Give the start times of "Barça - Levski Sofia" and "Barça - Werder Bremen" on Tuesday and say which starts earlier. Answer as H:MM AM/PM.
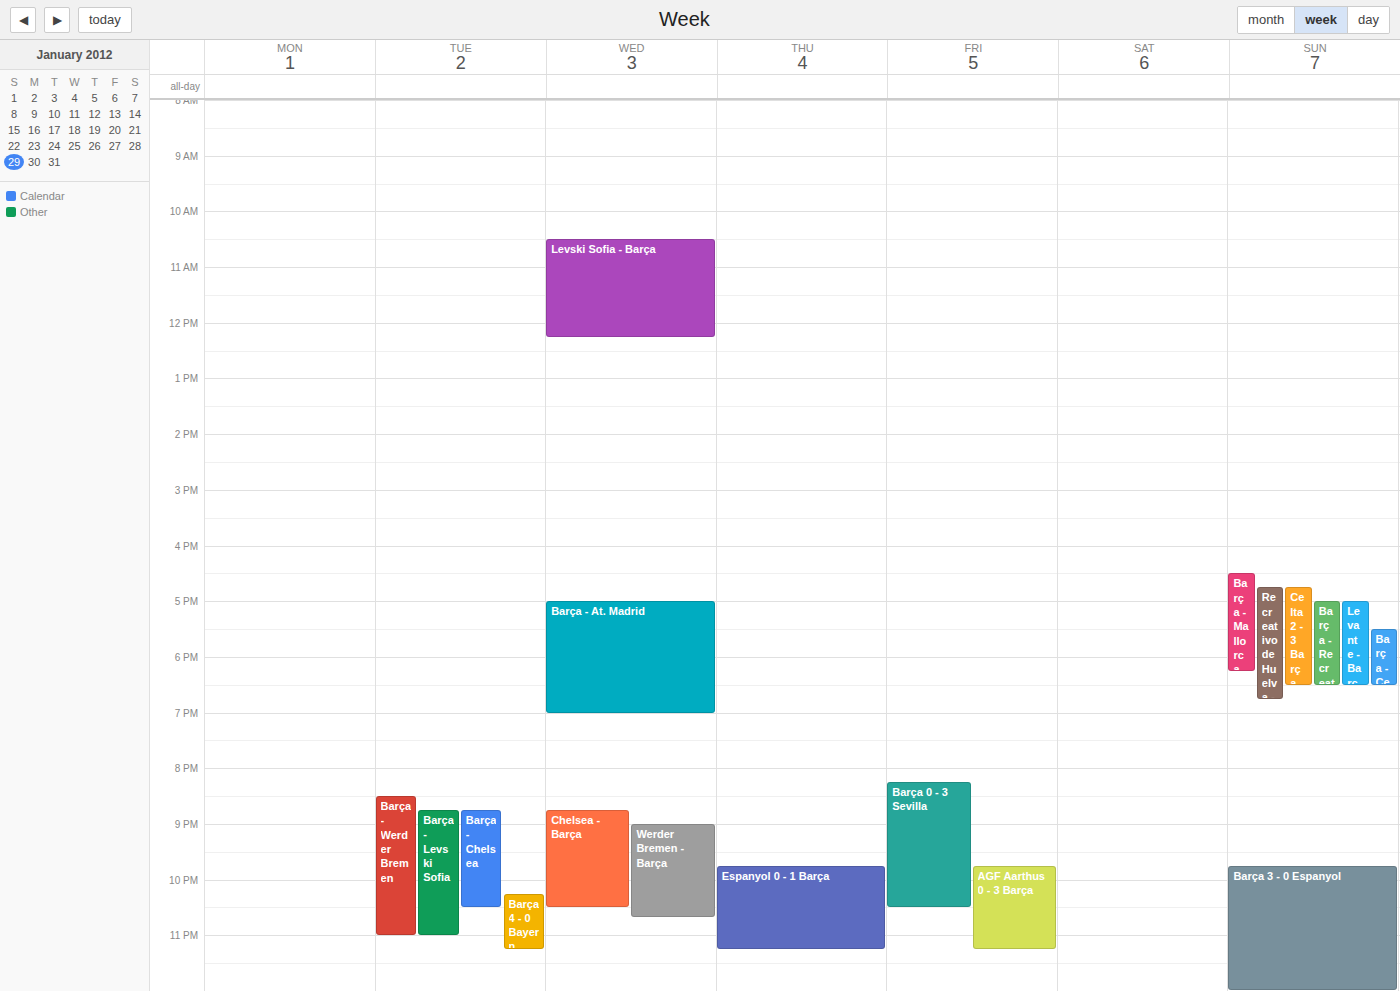
"Barça - Werder Bremen" 8:30 PM; "Barça - Levski Sofia" 8:45 PM.